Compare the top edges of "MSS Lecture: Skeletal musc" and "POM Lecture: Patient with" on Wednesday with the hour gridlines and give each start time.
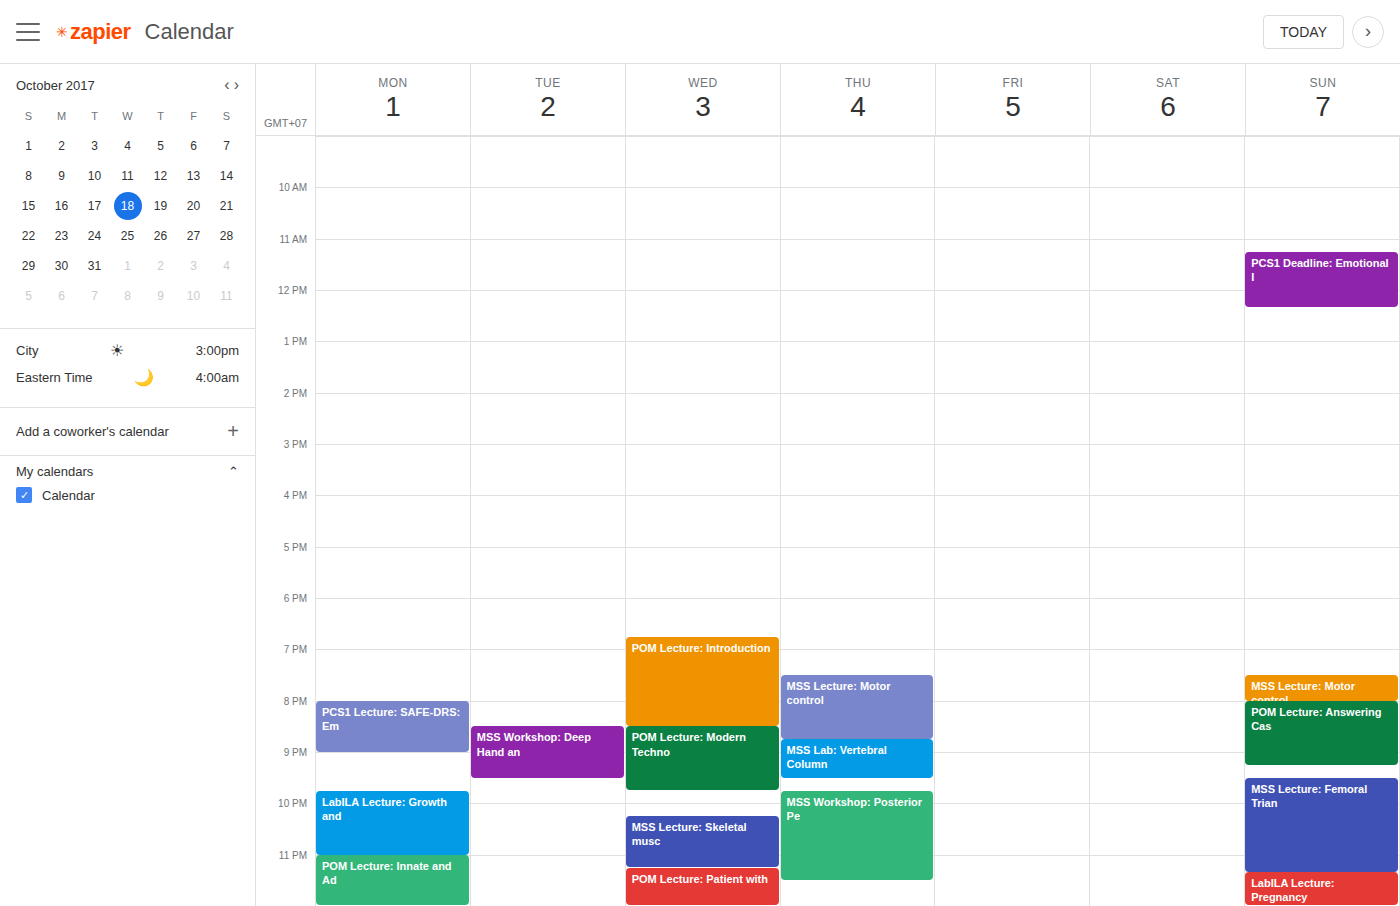
"MSS Lecture: Skeletal musc": 22:15, neither: a quarter of the way from the 22:00 line to the 23:00 line. "POM Lecture: Patient with": 23:15, neither: a quarter of the way from the 23:00 line to the 24:00 line.